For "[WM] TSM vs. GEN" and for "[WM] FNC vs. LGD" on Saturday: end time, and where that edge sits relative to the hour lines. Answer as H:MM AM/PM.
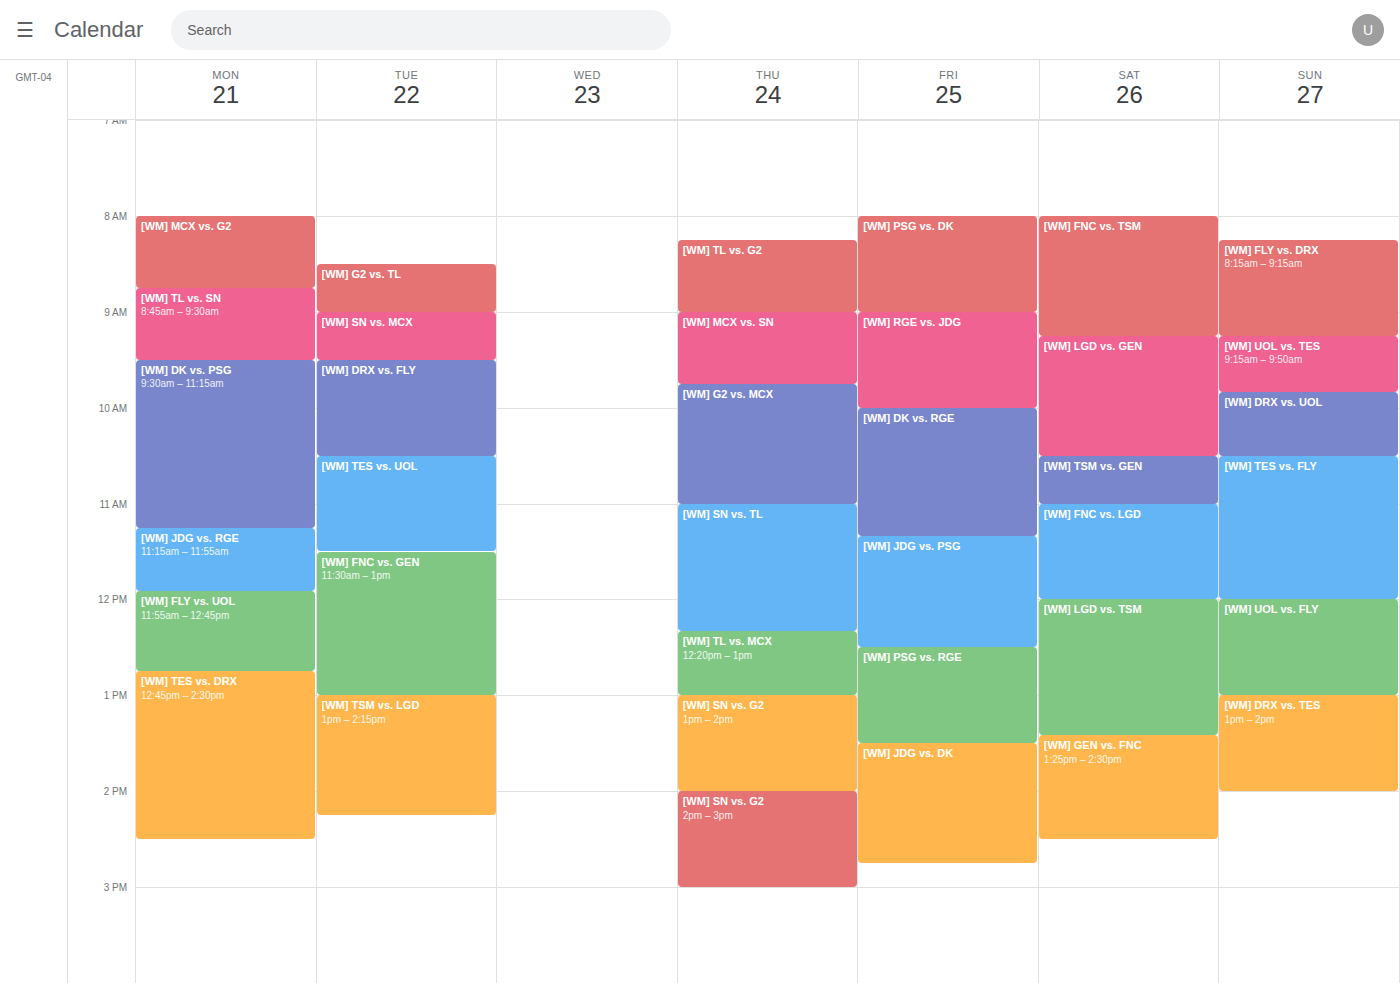
"[WM] TSM vs. GEN": 11:00 AM, exactly on the 11 AM line. "[WM] FNC vs. LGD": 12:00 PM, exactly on the 12 PM line.